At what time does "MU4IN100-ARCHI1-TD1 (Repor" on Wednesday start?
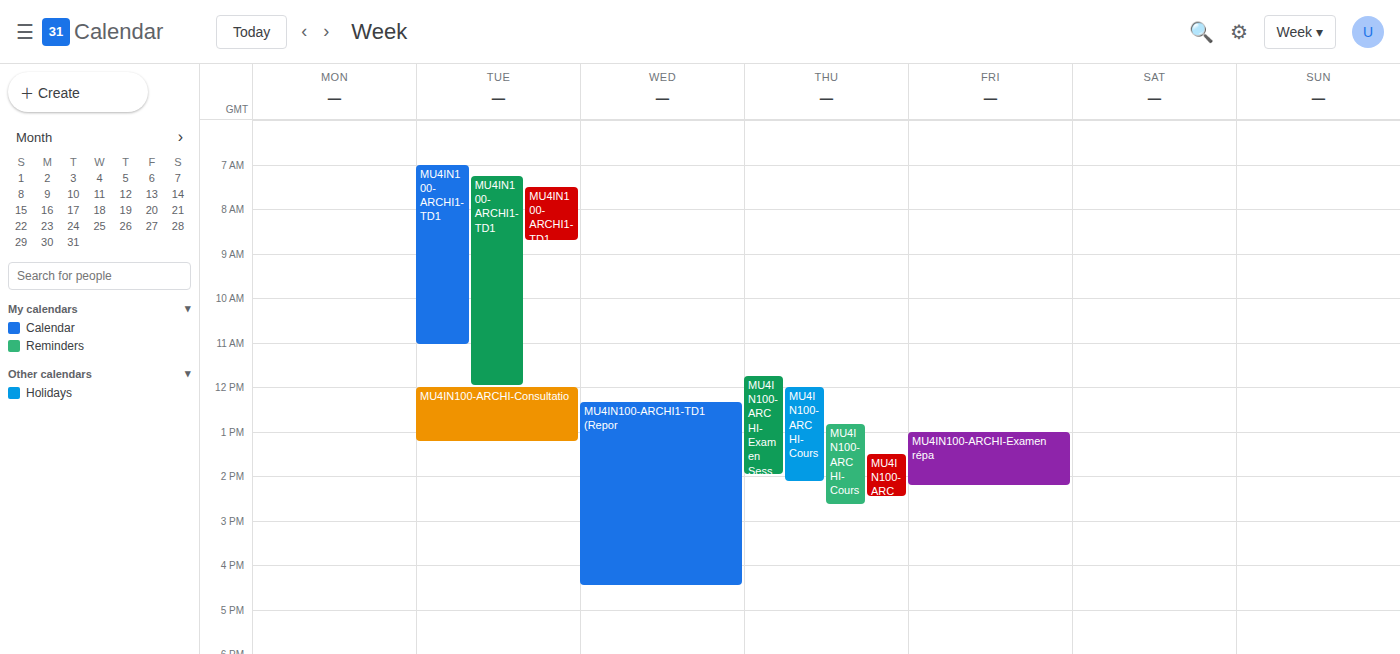
12:20